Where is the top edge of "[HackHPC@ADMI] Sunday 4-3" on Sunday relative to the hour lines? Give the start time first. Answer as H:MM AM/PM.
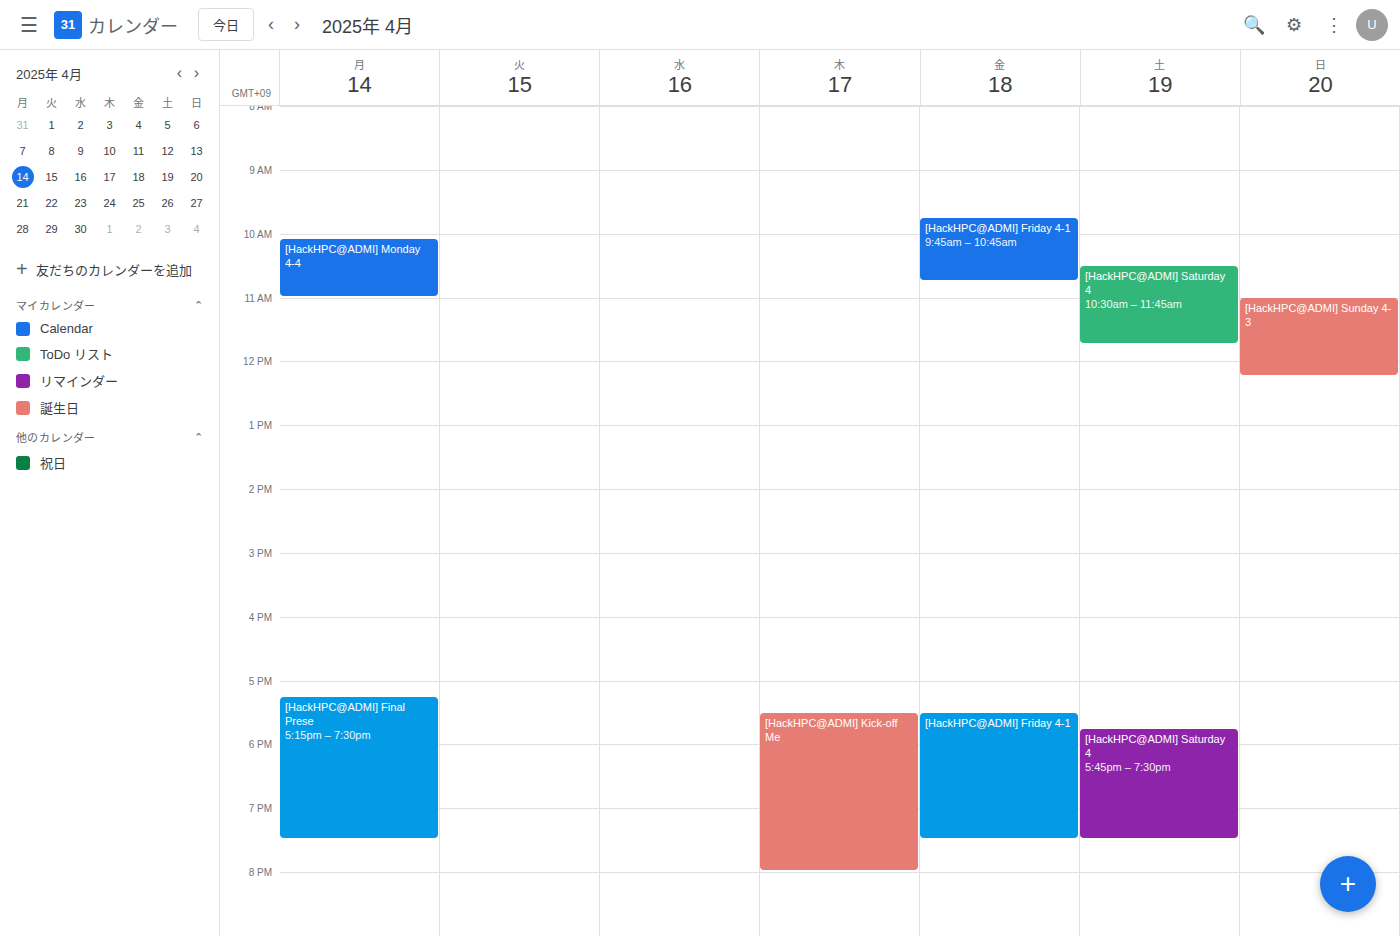
11:00 AM -- exactly on the 11 AM line.